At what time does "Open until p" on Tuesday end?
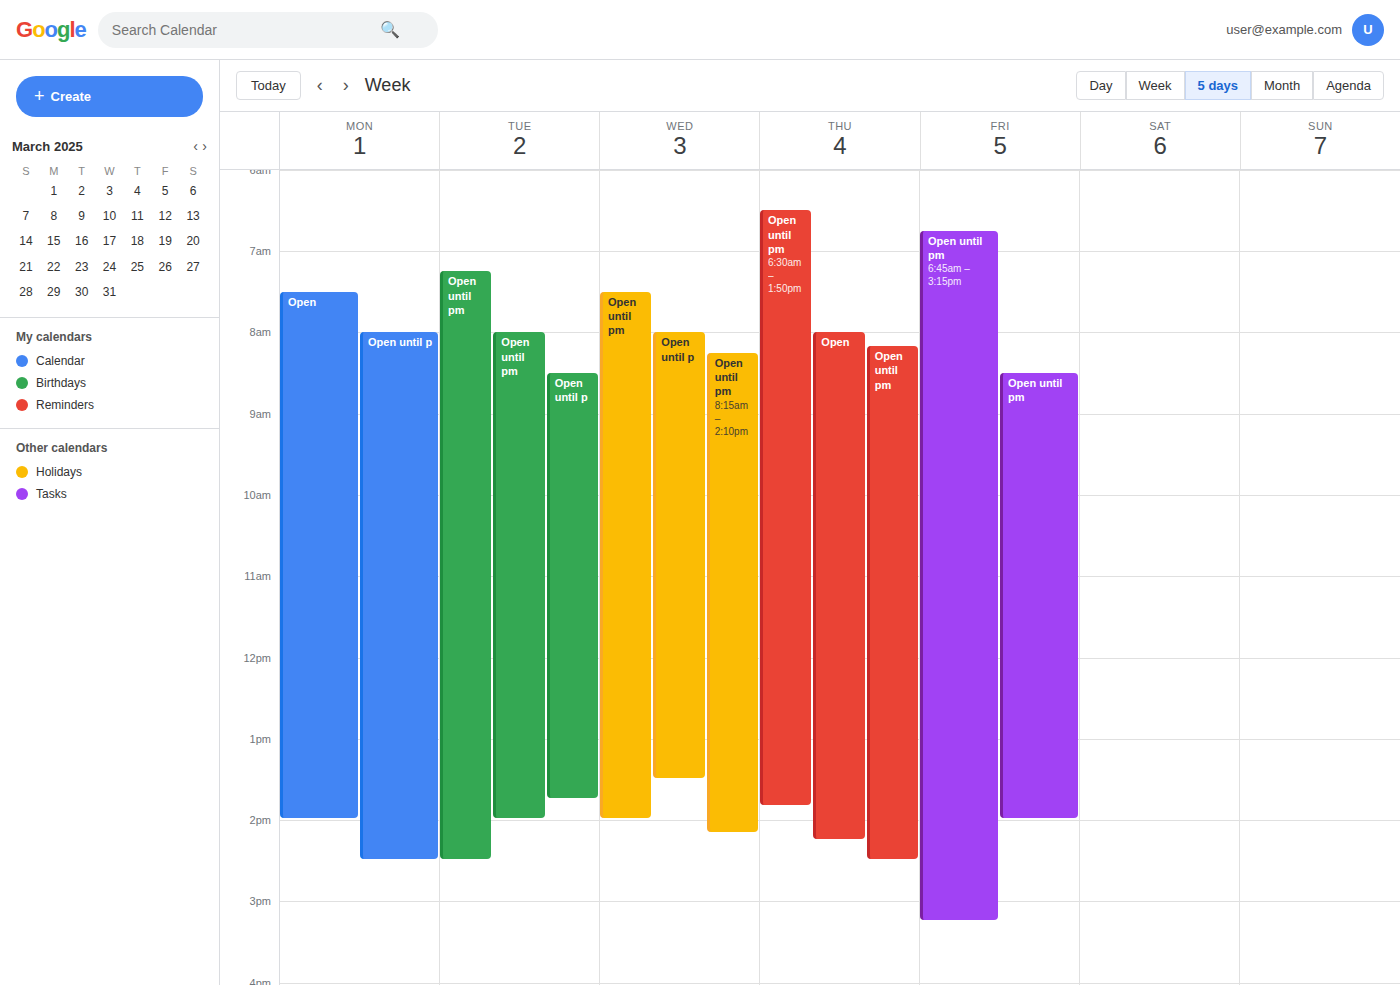
13:45